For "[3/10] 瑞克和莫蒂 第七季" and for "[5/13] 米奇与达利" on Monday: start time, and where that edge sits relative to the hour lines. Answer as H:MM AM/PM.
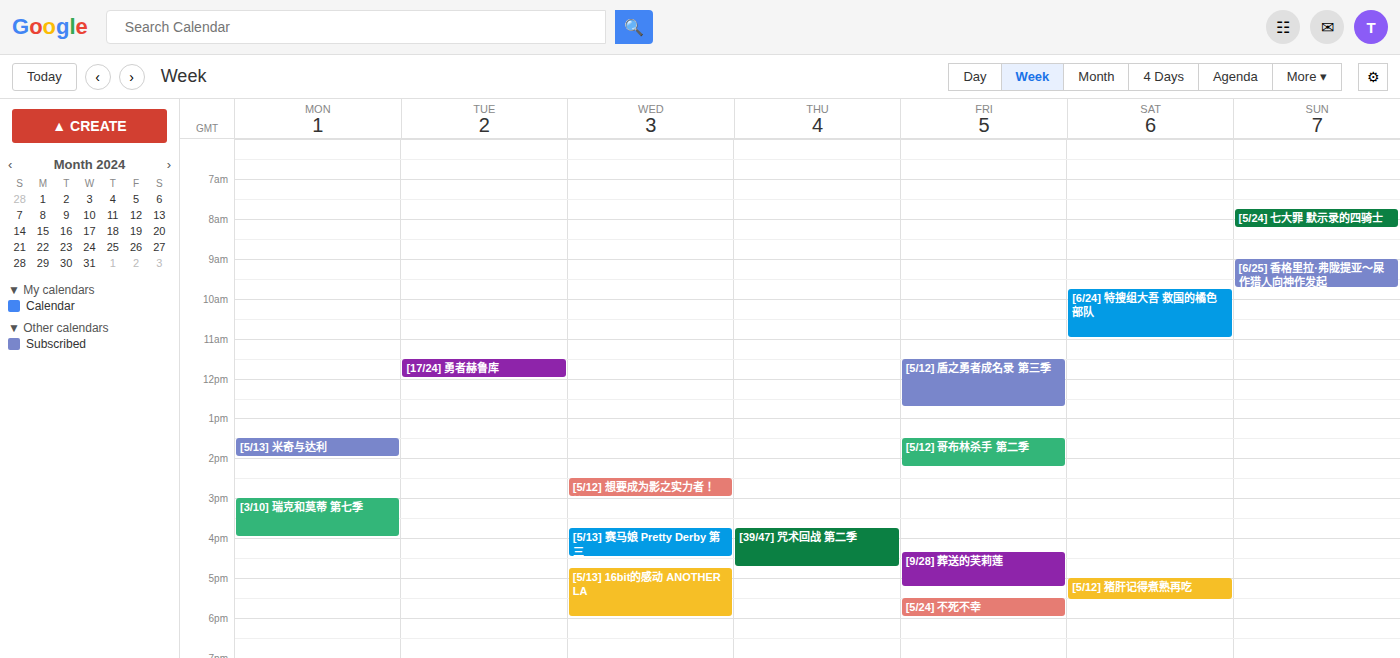
"[3/10] 瑞克和莫蒂 第七季": 3:00 PM, exactly on the 3 PM line. "[5/13] 米奇与达利": 1:30 PM, halfway between the 1 PM and 2 PM lines.